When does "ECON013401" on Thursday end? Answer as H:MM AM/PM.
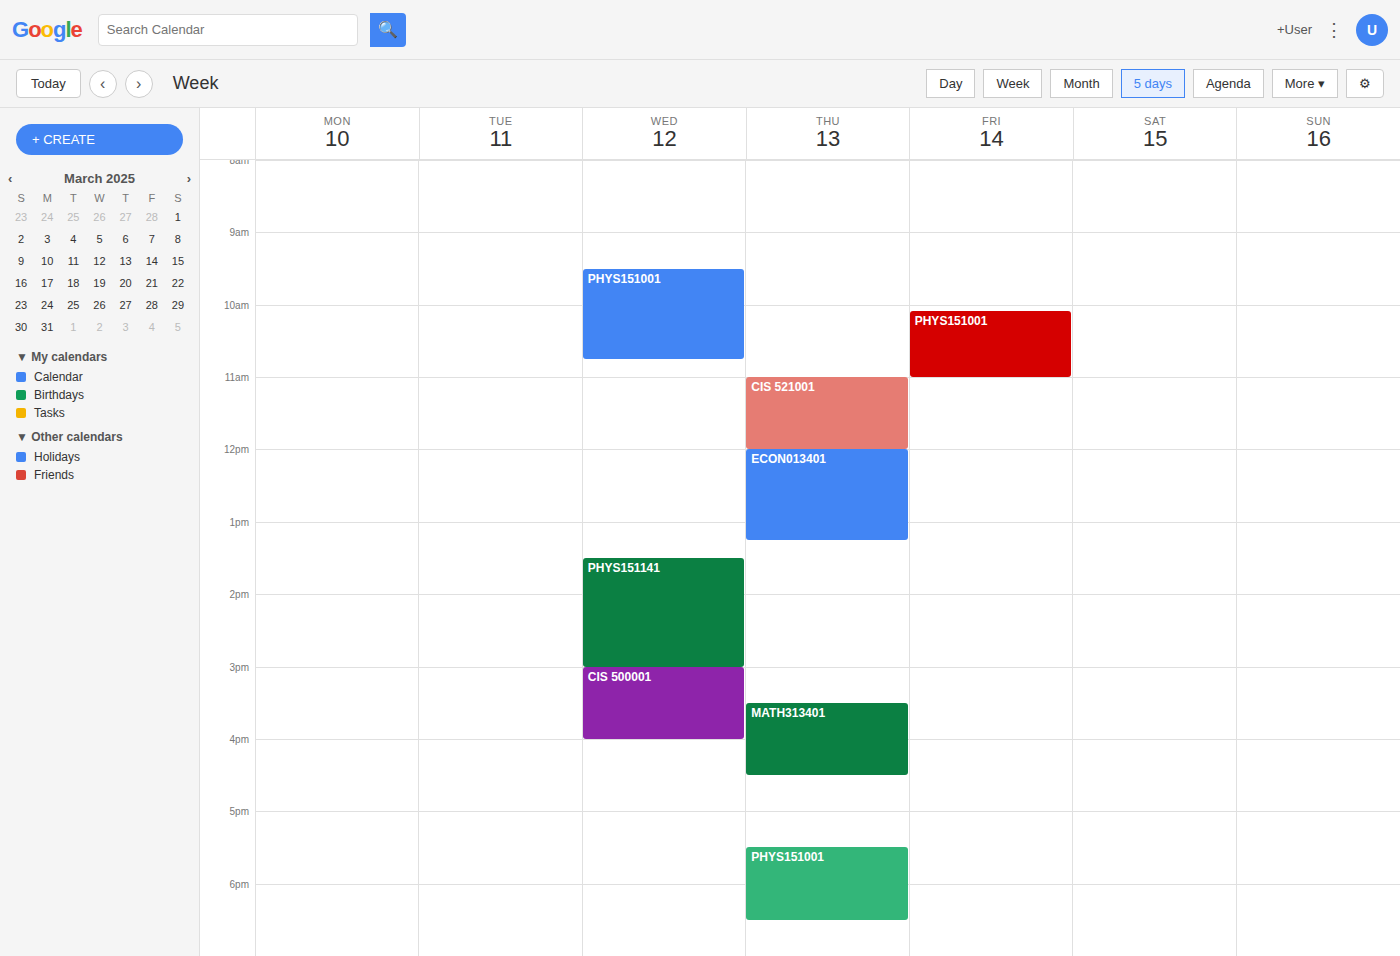
1:15 PM